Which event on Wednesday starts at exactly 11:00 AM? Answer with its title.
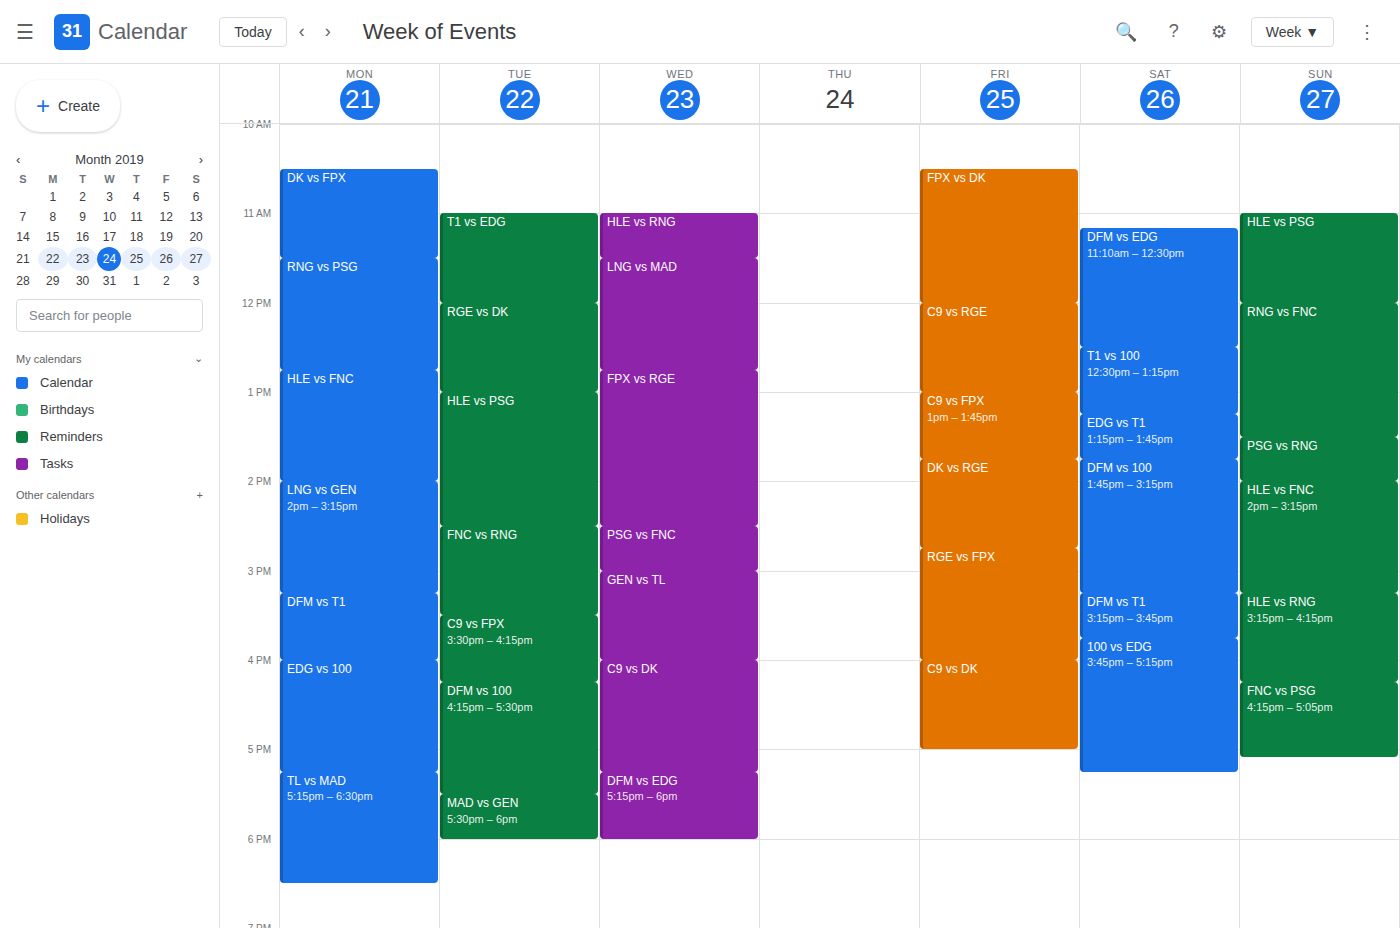
"HLE vs RNG"